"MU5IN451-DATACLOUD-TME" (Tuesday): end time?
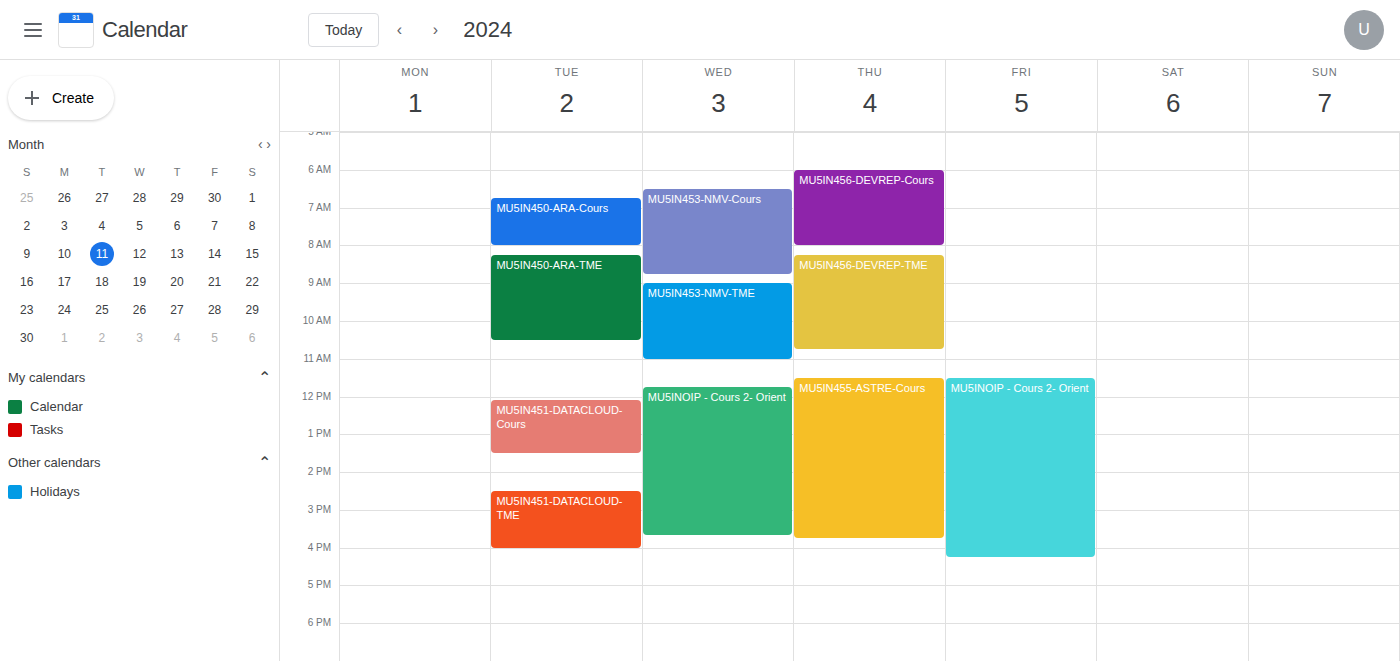
4:00 PM